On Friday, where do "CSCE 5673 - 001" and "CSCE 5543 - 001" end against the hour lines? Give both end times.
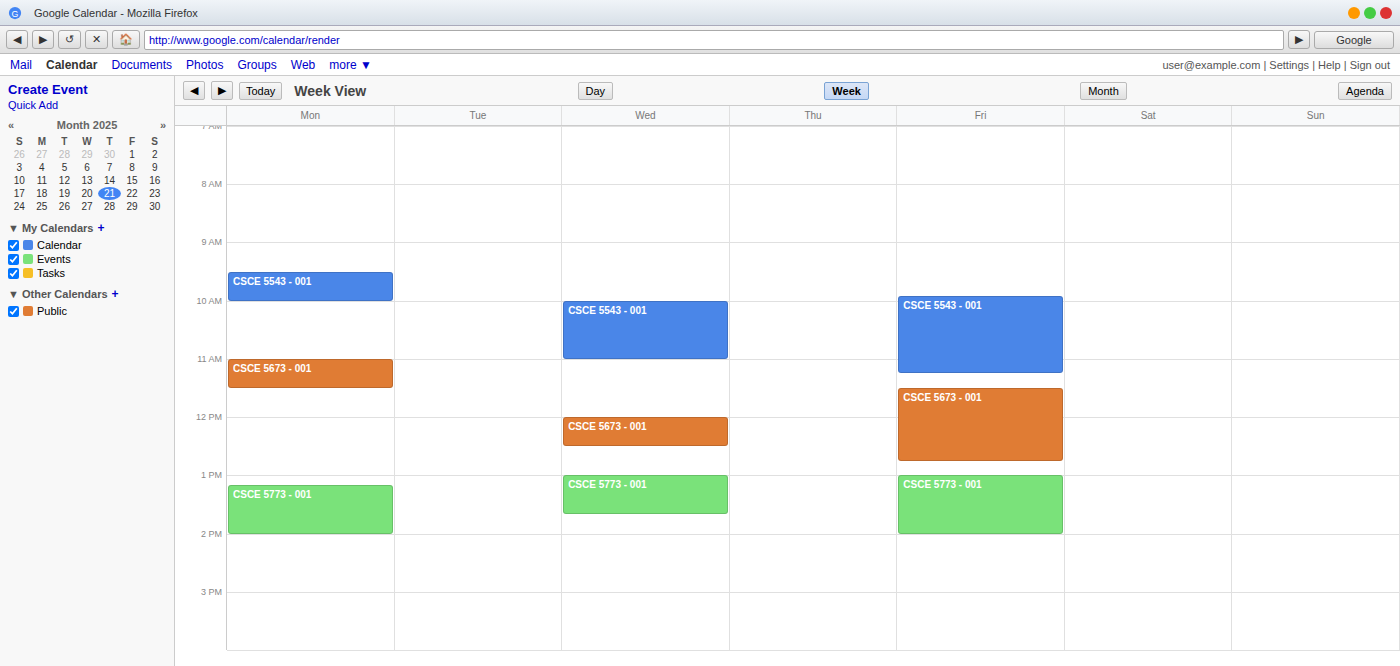
"CSCE 5673 - 001": 12:45 PM, neither: three quarters of the way from the 12 PM line to the 1 PM line. "CSCE 5543 - 001": 11:15 AM, neither: a quarter of the way from the 11 AM line to the 12 PM line.